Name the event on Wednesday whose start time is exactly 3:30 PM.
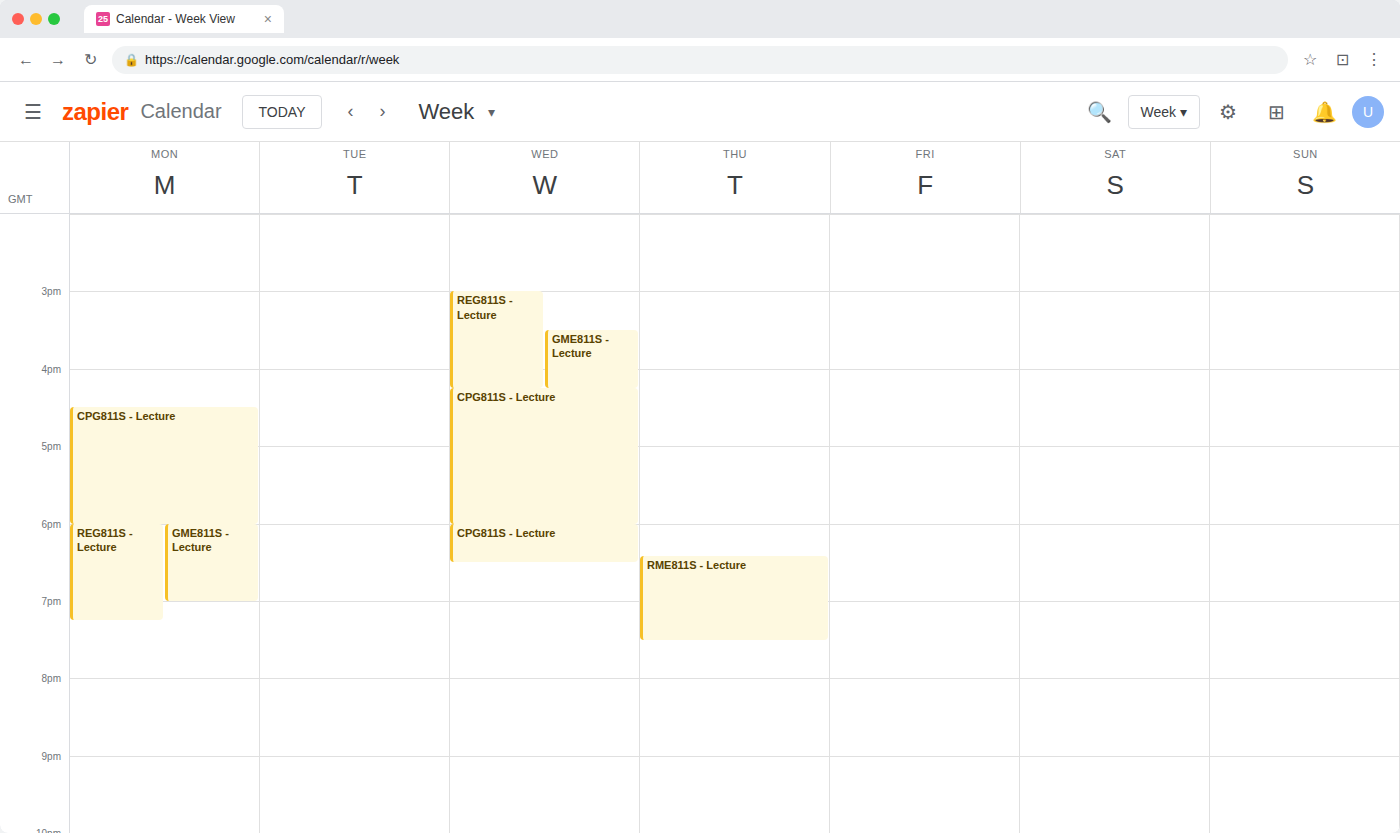
"GME811S - Lecture"